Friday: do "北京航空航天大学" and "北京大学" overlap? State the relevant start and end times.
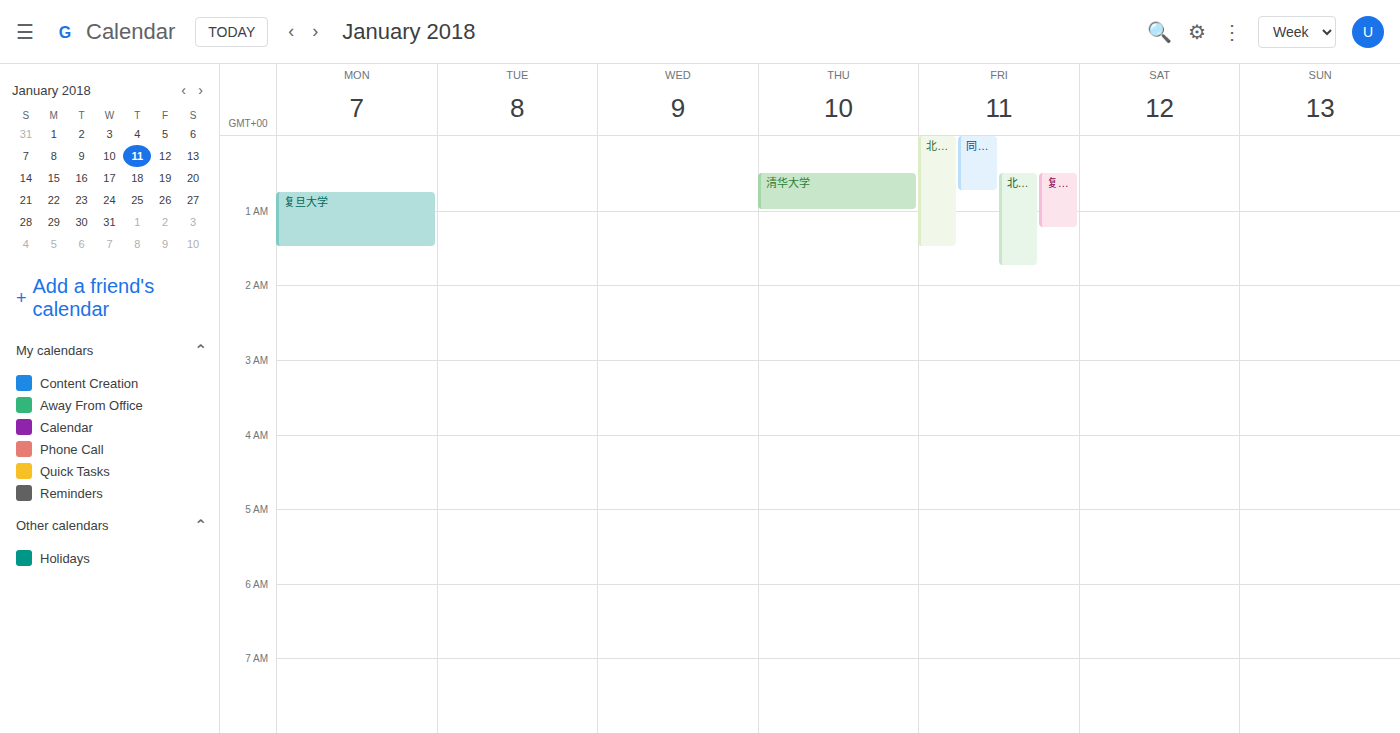
"北京大学" starts at 00:30, before "北京航空航天大学" ends at 01:30 -- they overlap.